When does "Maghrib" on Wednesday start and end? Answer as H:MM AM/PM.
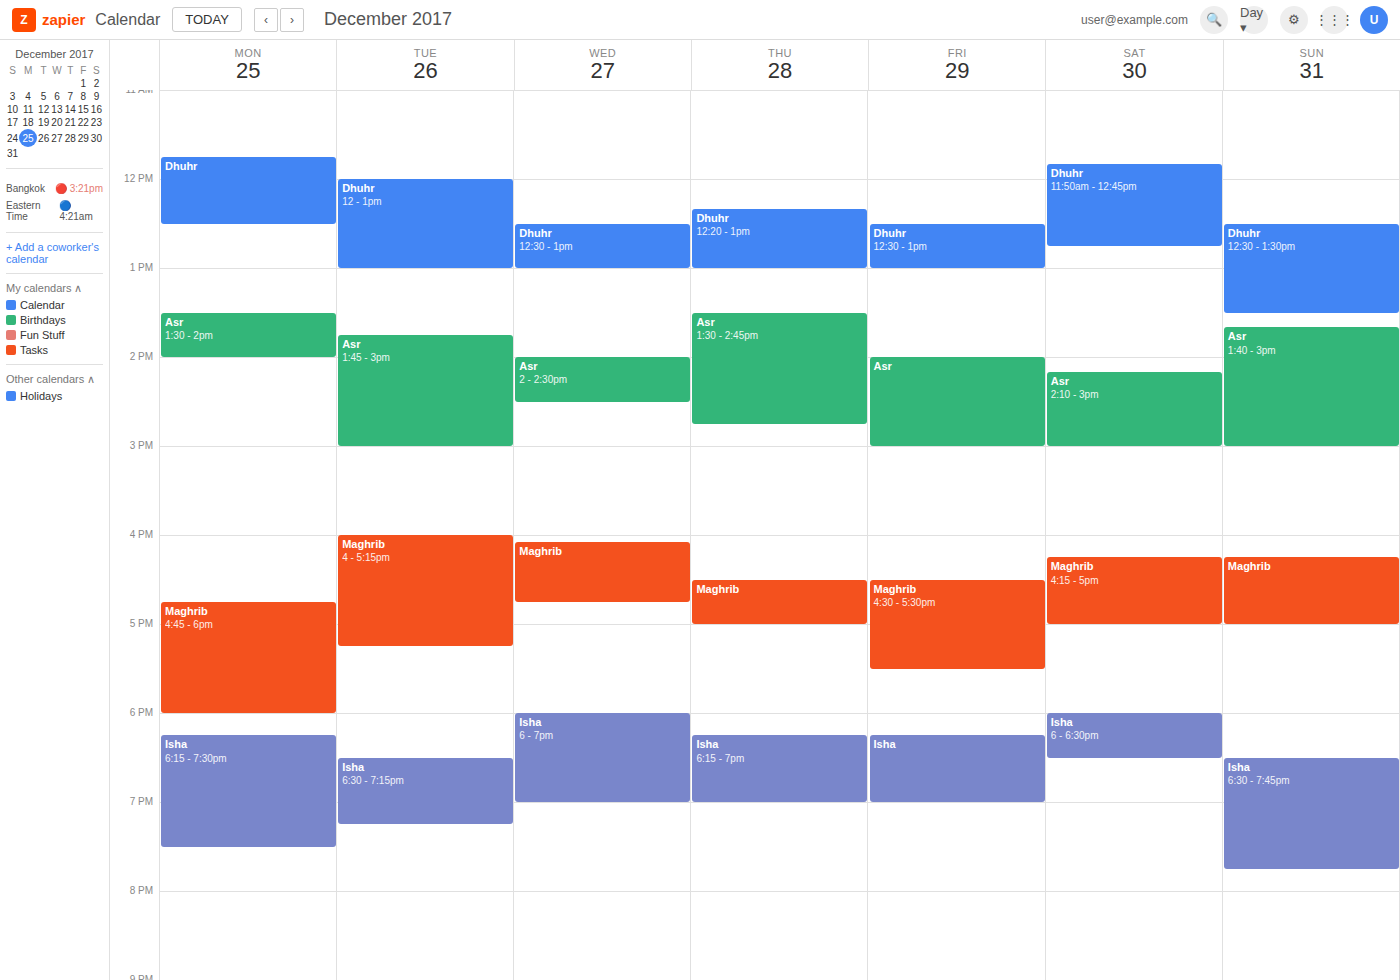
4:05 PM to 4:45 PM